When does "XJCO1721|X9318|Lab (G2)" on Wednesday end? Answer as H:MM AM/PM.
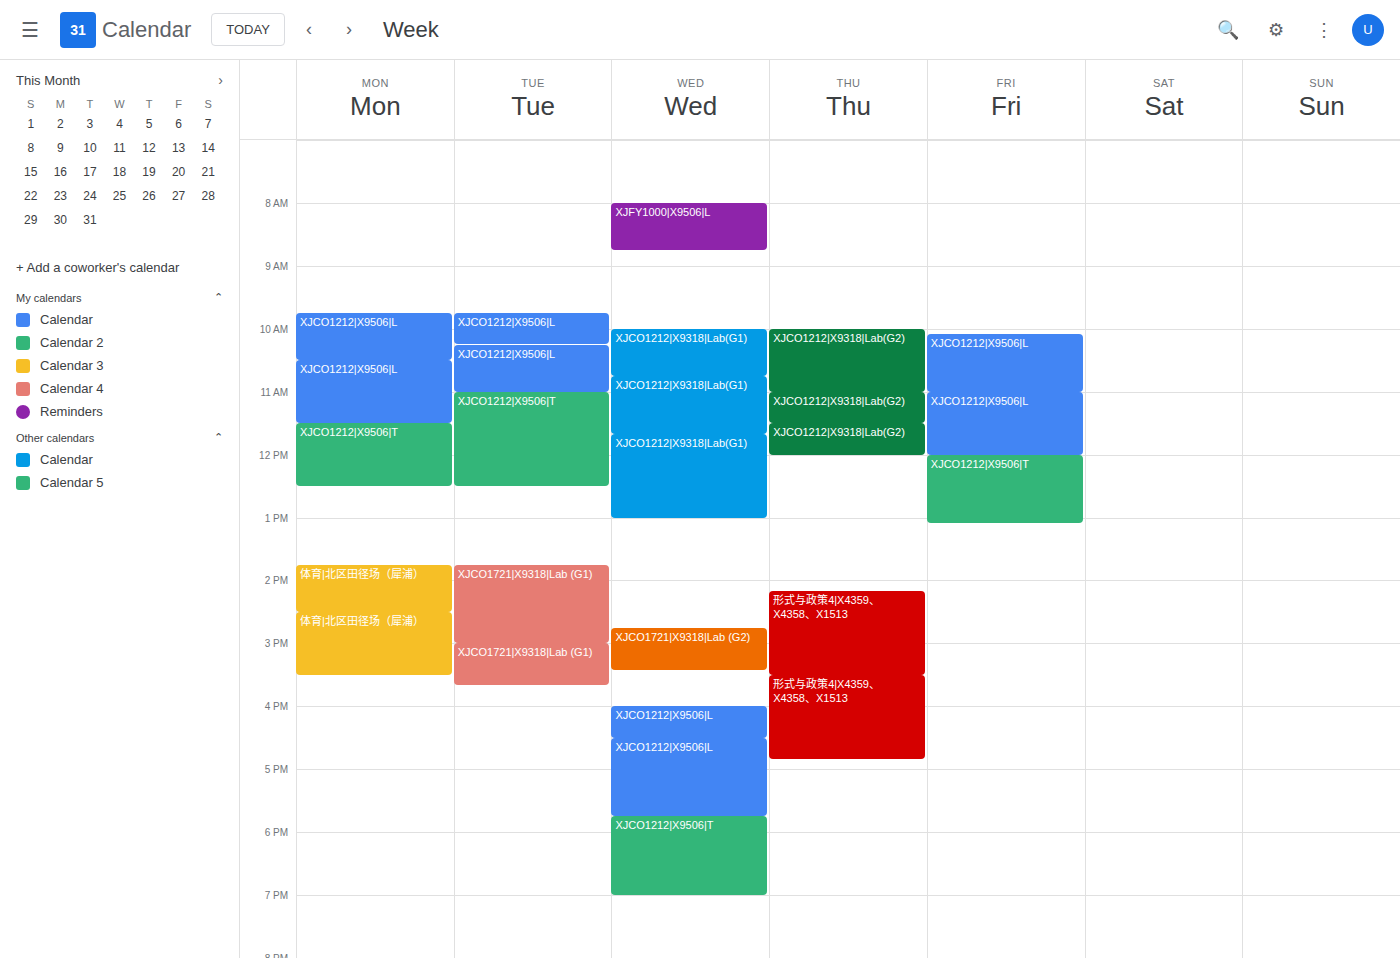
3:25 PM